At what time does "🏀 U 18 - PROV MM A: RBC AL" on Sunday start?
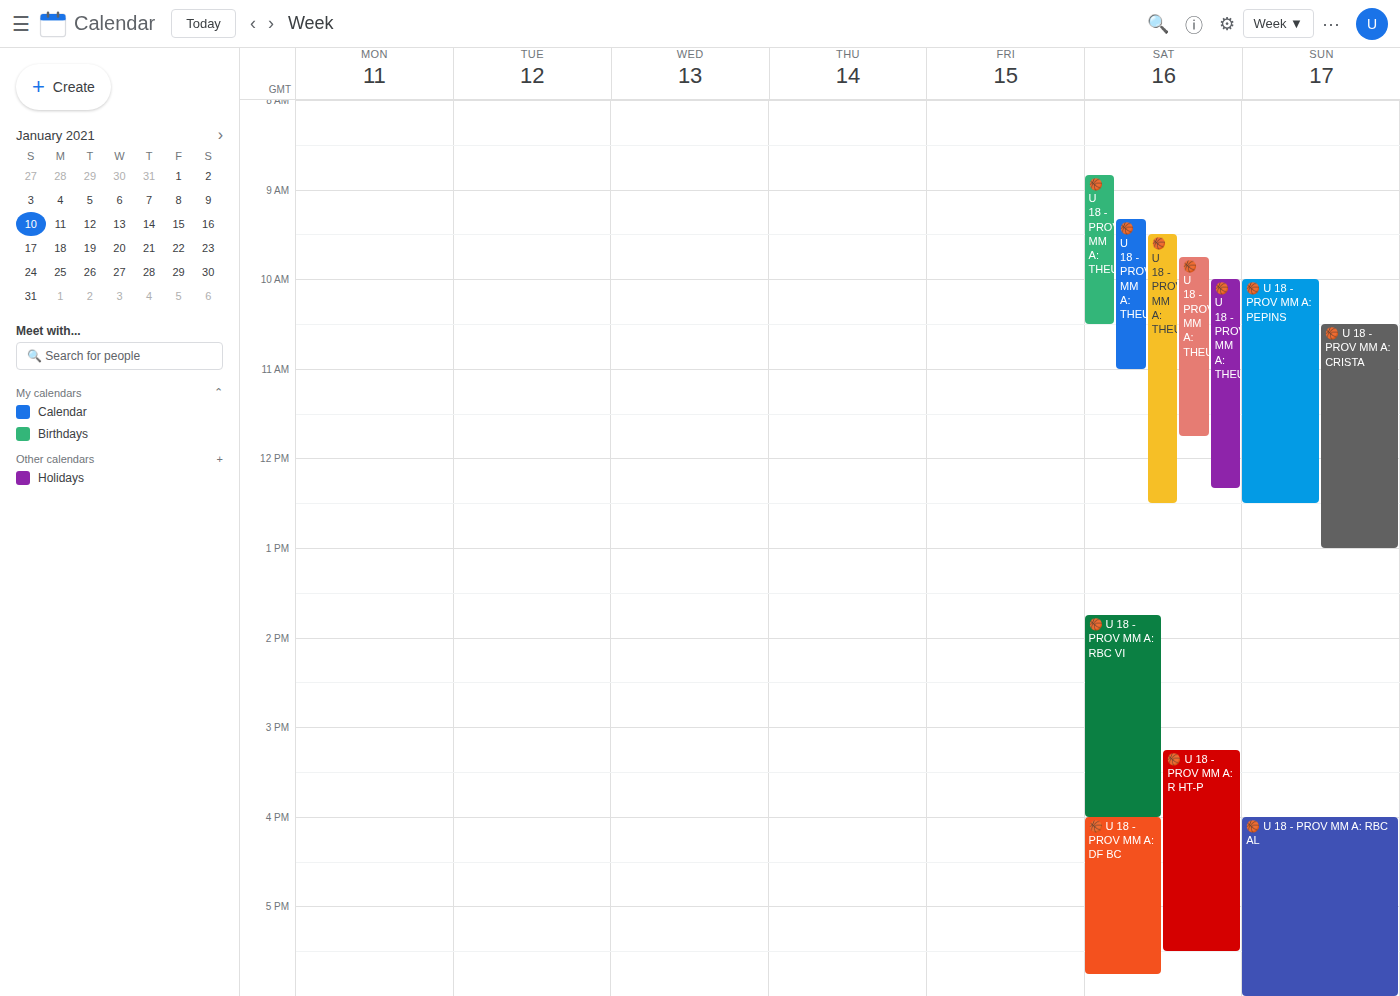
16:00